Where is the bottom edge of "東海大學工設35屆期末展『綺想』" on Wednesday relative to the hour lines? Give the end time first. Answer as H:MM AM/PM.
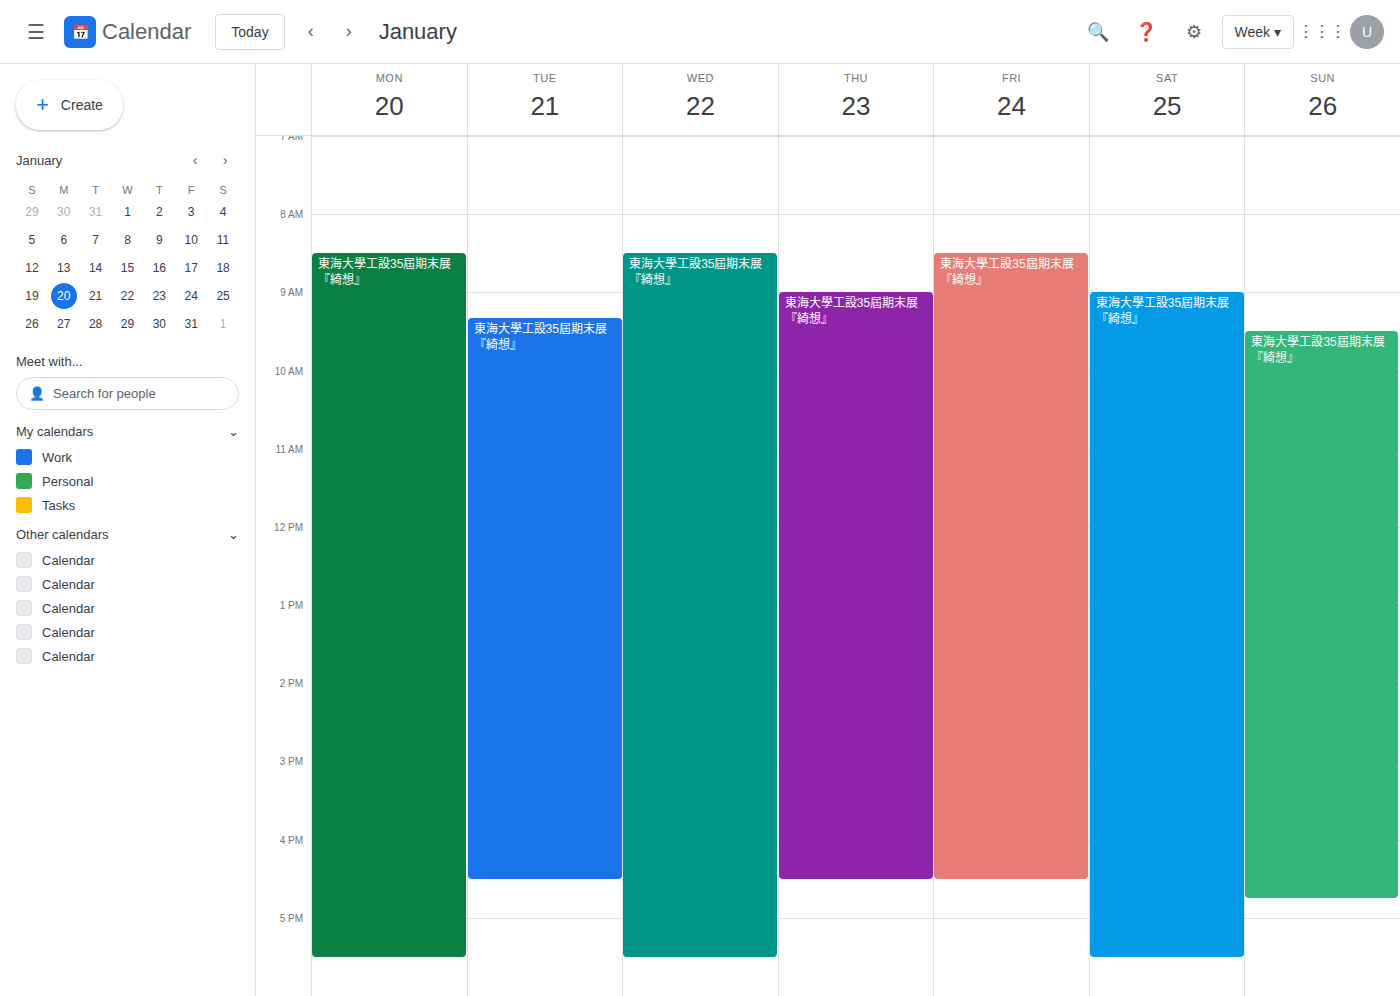
5:30 PM -- halfway between the 5 PM and 6 PM lines.